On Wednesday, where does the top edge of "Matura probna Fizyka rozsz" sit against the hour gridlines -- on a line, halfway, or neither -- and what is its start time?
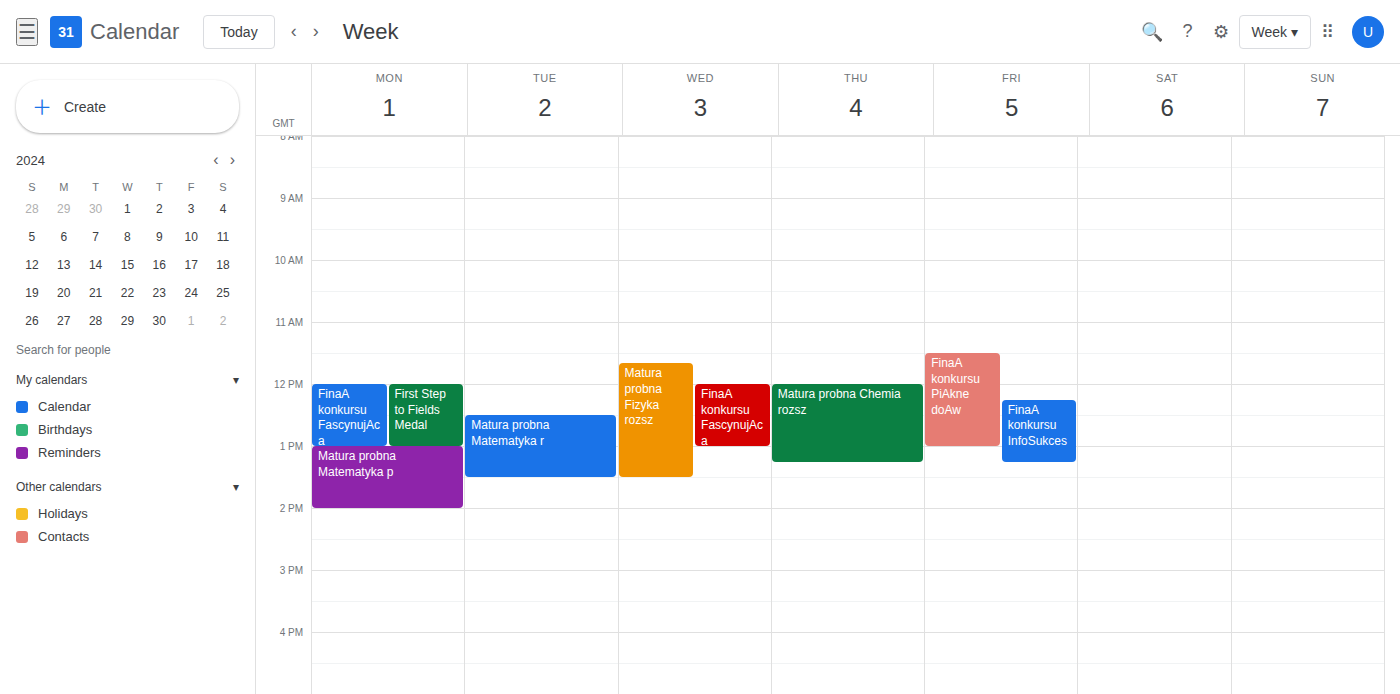
11:40 -- neither: 40 minutes below the 11:00 line and 20 minutes above the 12:00 line.